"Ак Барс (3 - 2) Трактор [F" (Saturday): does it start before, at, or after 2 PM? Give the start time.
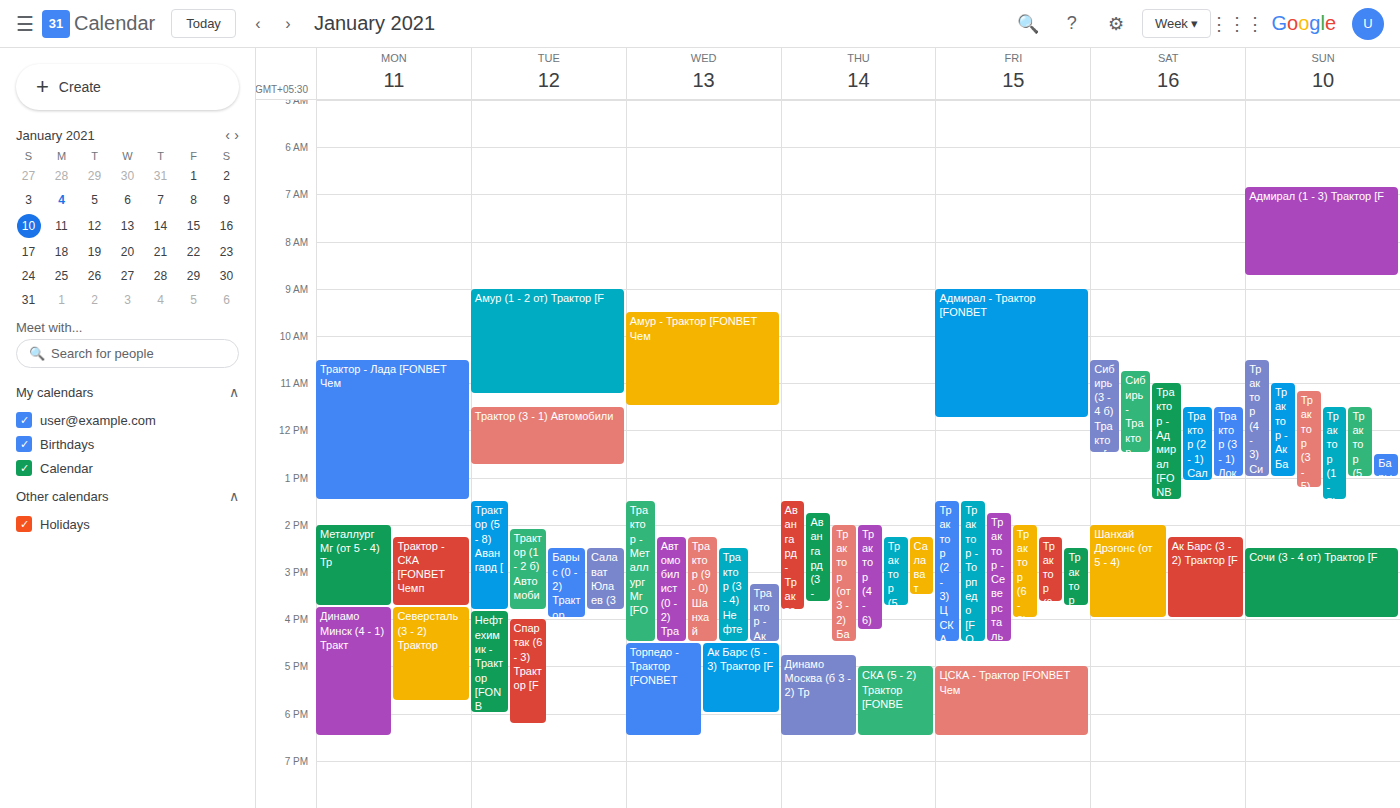
2:15 PM -- after 2 PM, 15 minutes below the 2 PM line.